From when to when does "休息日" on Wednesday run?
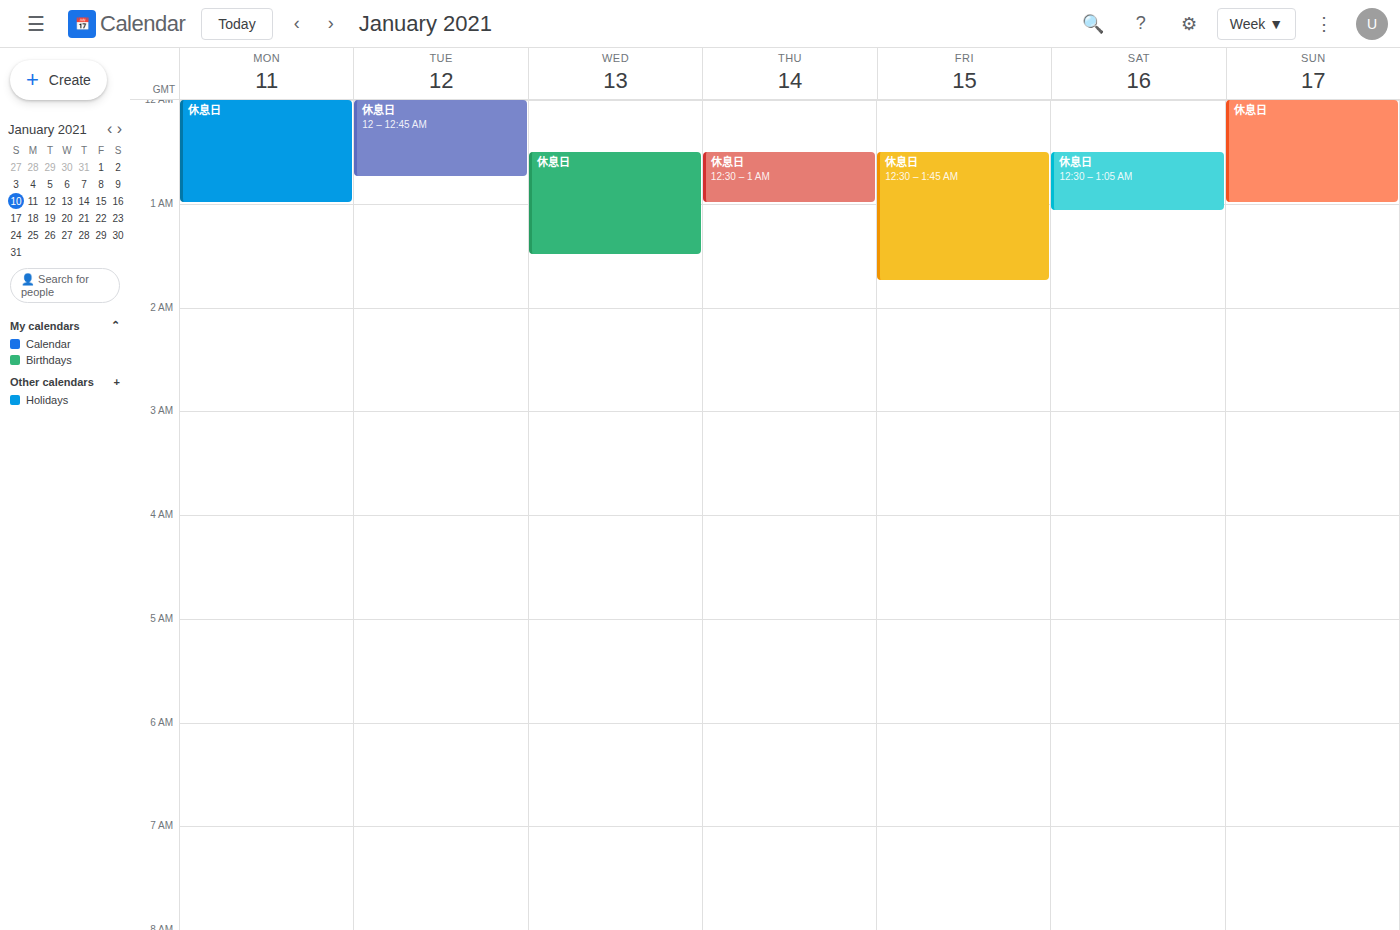
12:30 AM to 1:30 AM